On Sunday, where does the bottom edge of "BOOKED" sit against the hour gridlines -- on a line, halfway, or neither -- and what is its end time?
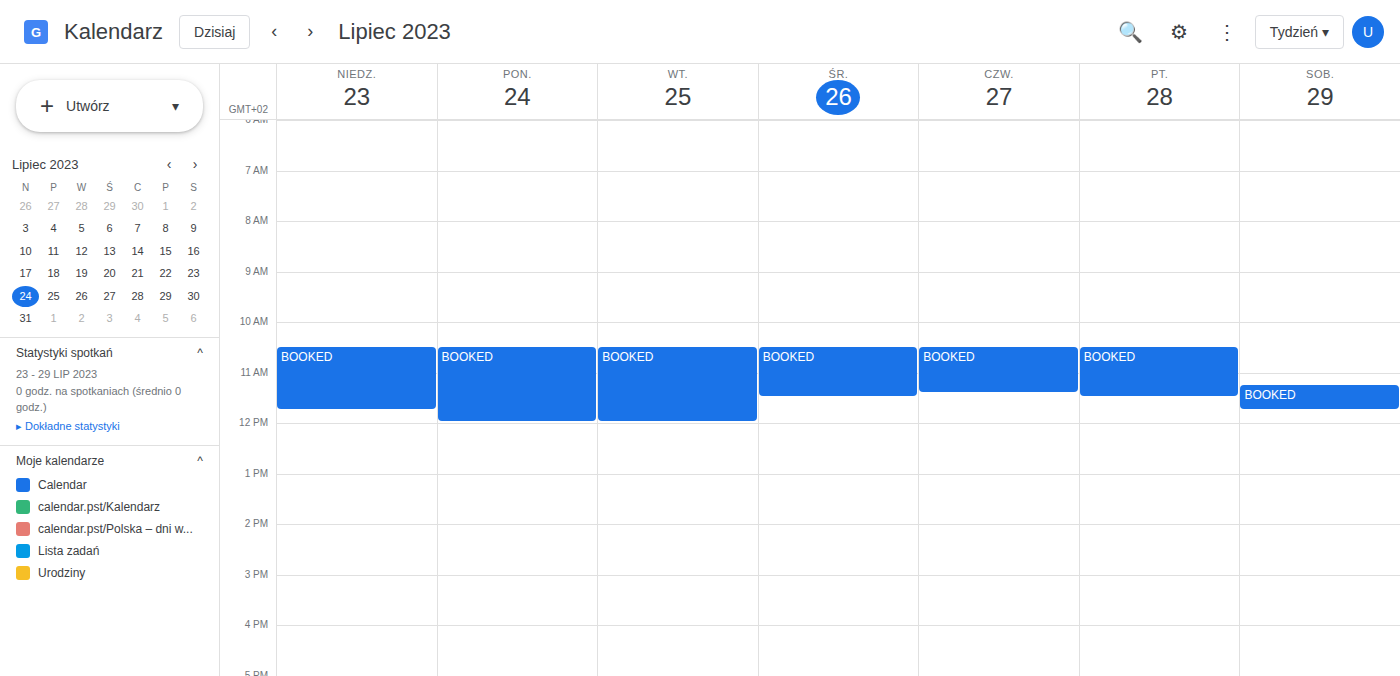
11:45 AM -- neither: three quarters of the way from the 11 AM line to the 12 PM line.